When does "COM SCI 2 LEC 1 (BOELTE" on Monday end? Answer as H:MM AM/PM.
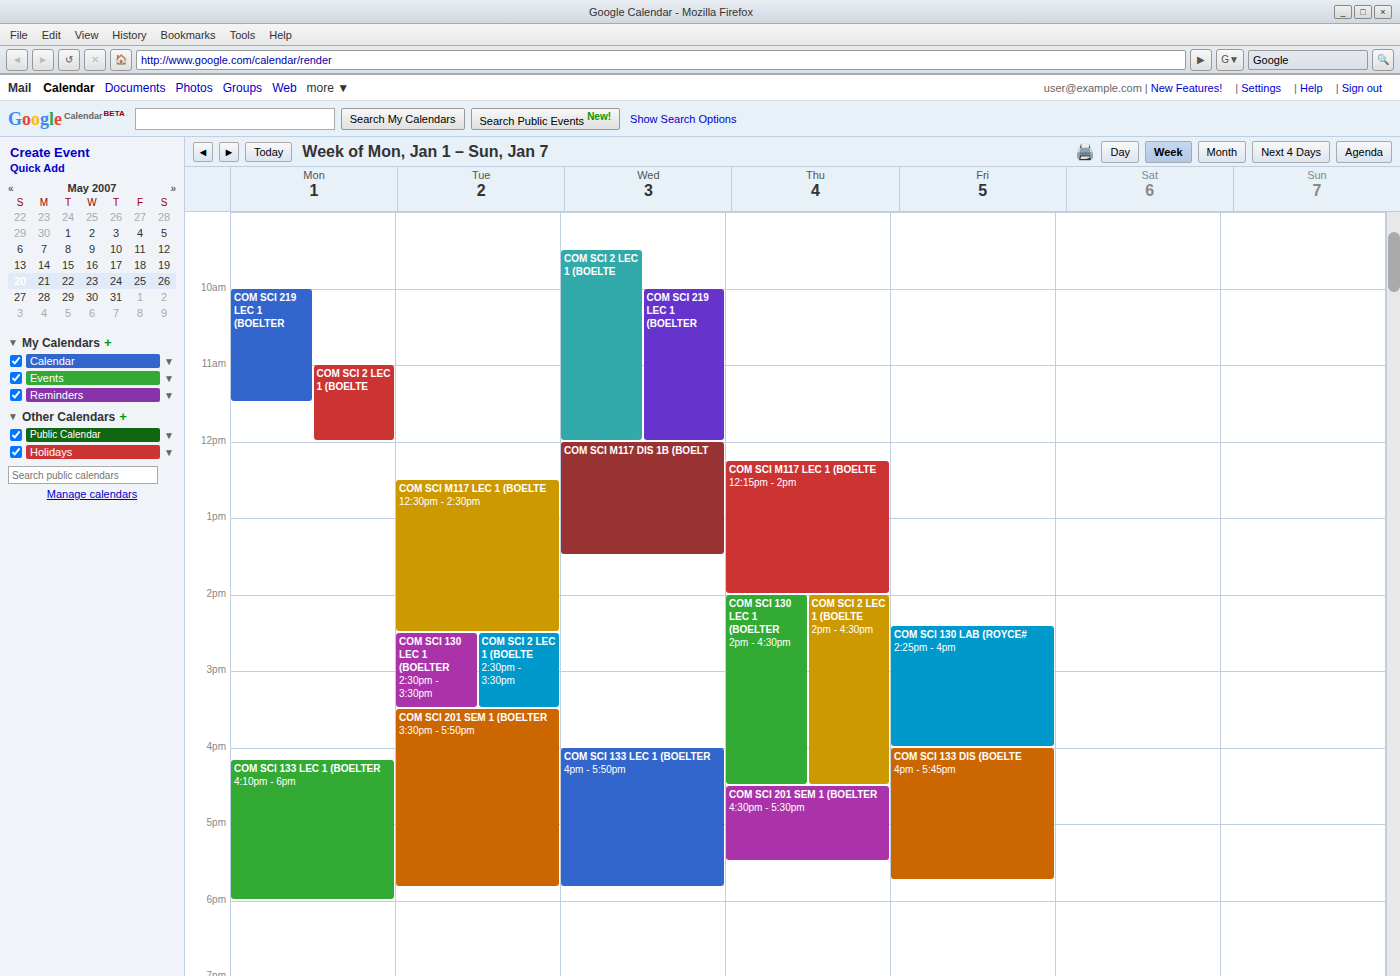
12:00 PM